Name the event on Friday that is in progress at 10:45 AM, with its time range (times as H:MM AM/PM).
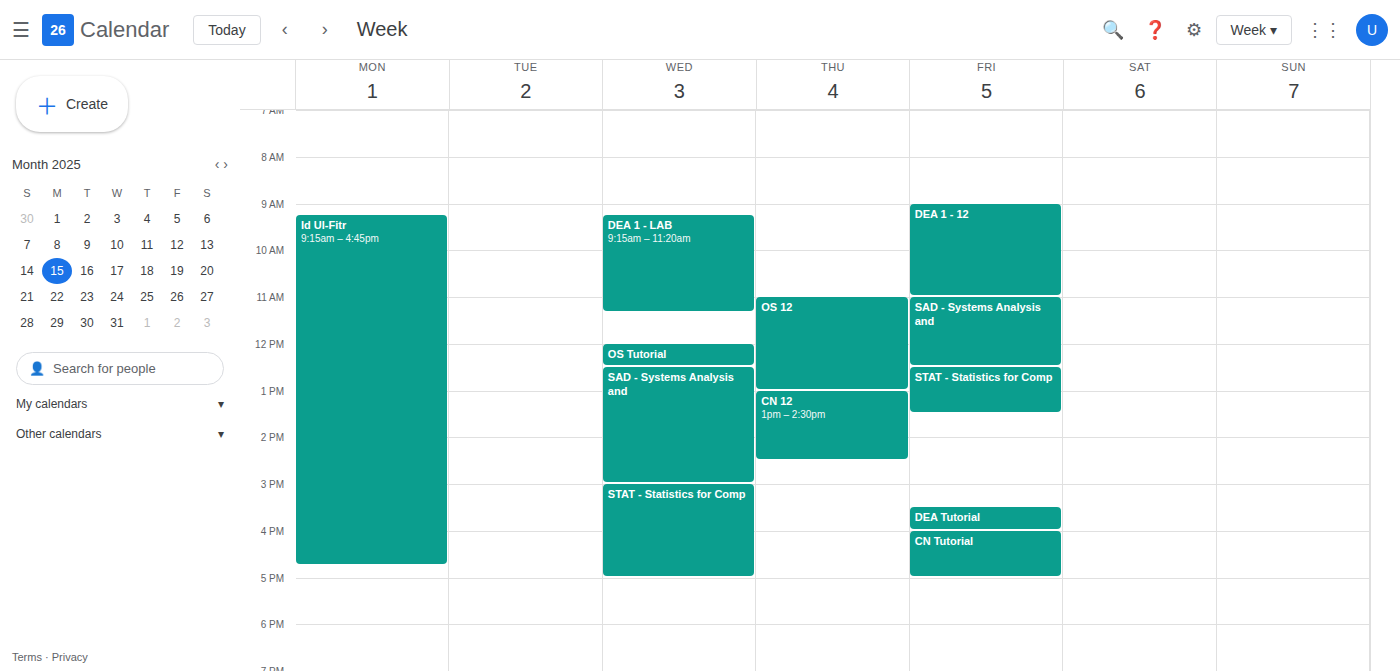
"DEA 1 - 12", 9:00 AM to 11:00 AM